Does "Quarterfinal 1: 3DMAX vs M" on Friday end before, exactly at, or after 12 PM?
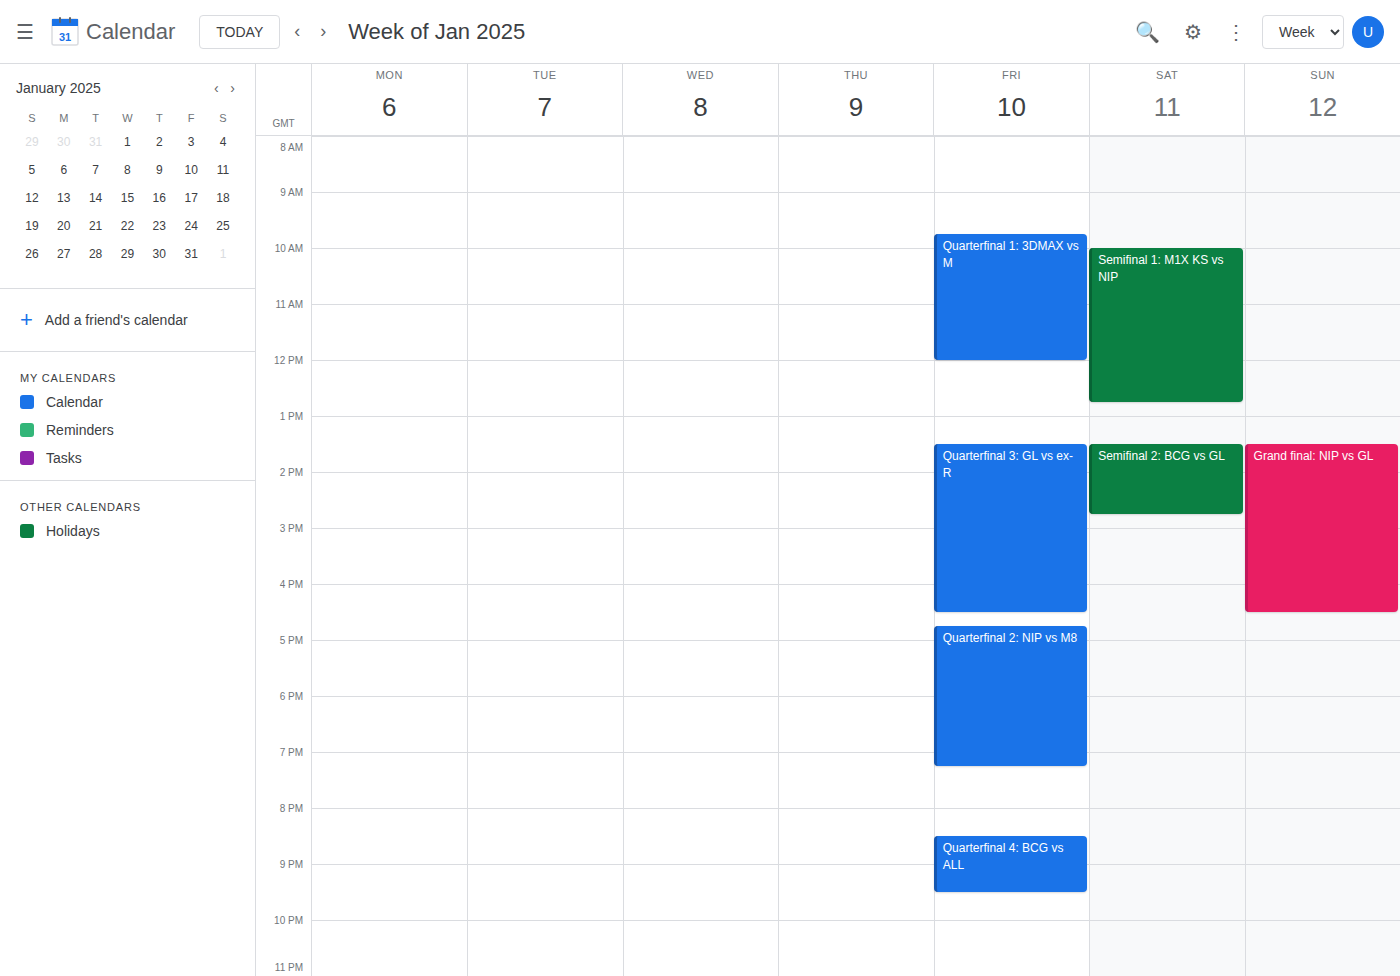
12:00 PM -- exactly at 12 PM, on the 12 PM line.